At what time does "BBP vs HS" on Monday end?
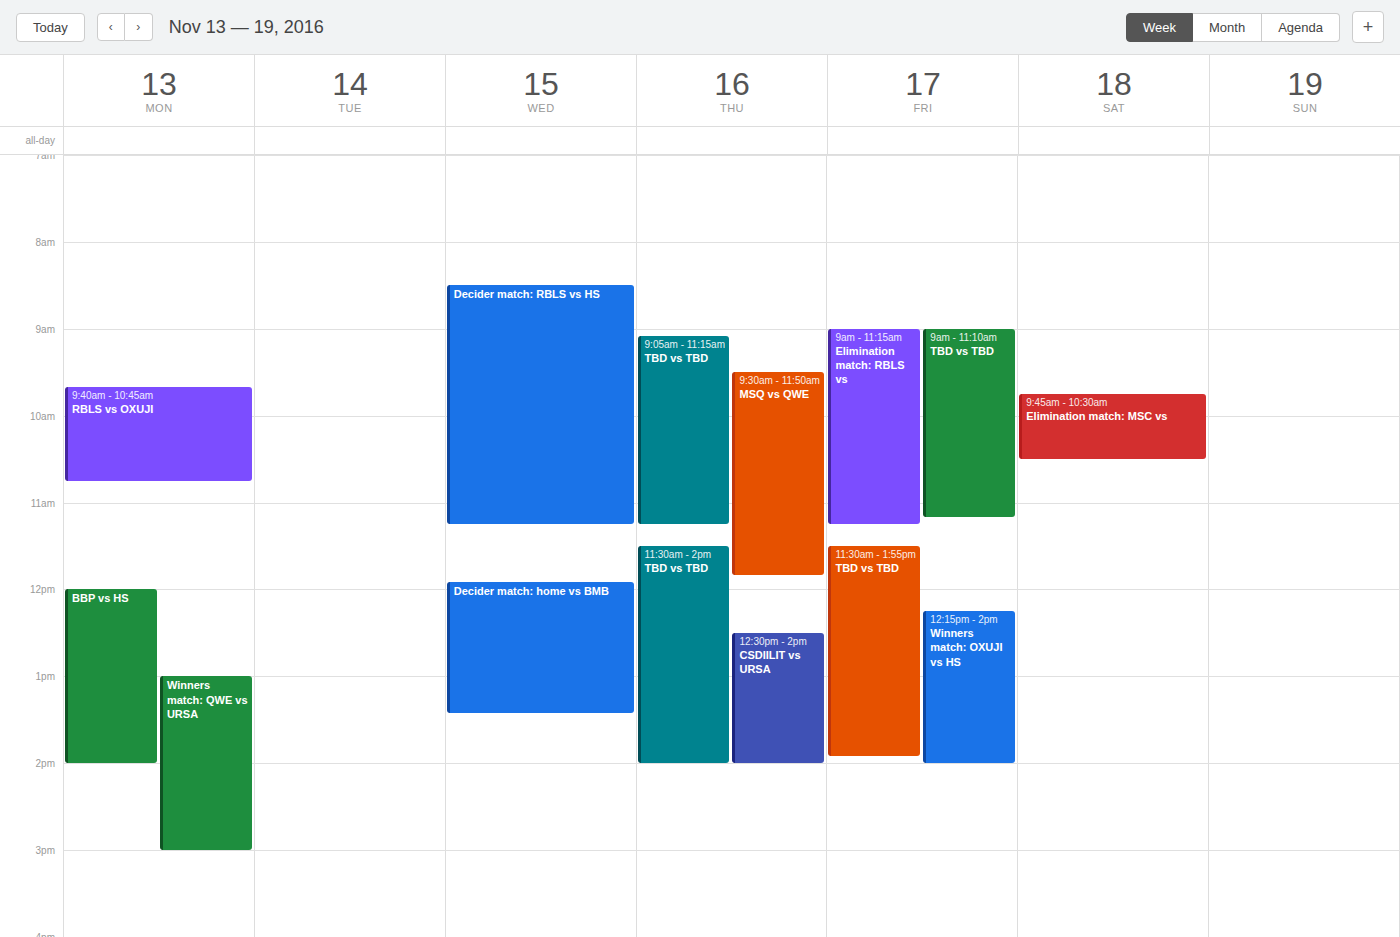
14:00